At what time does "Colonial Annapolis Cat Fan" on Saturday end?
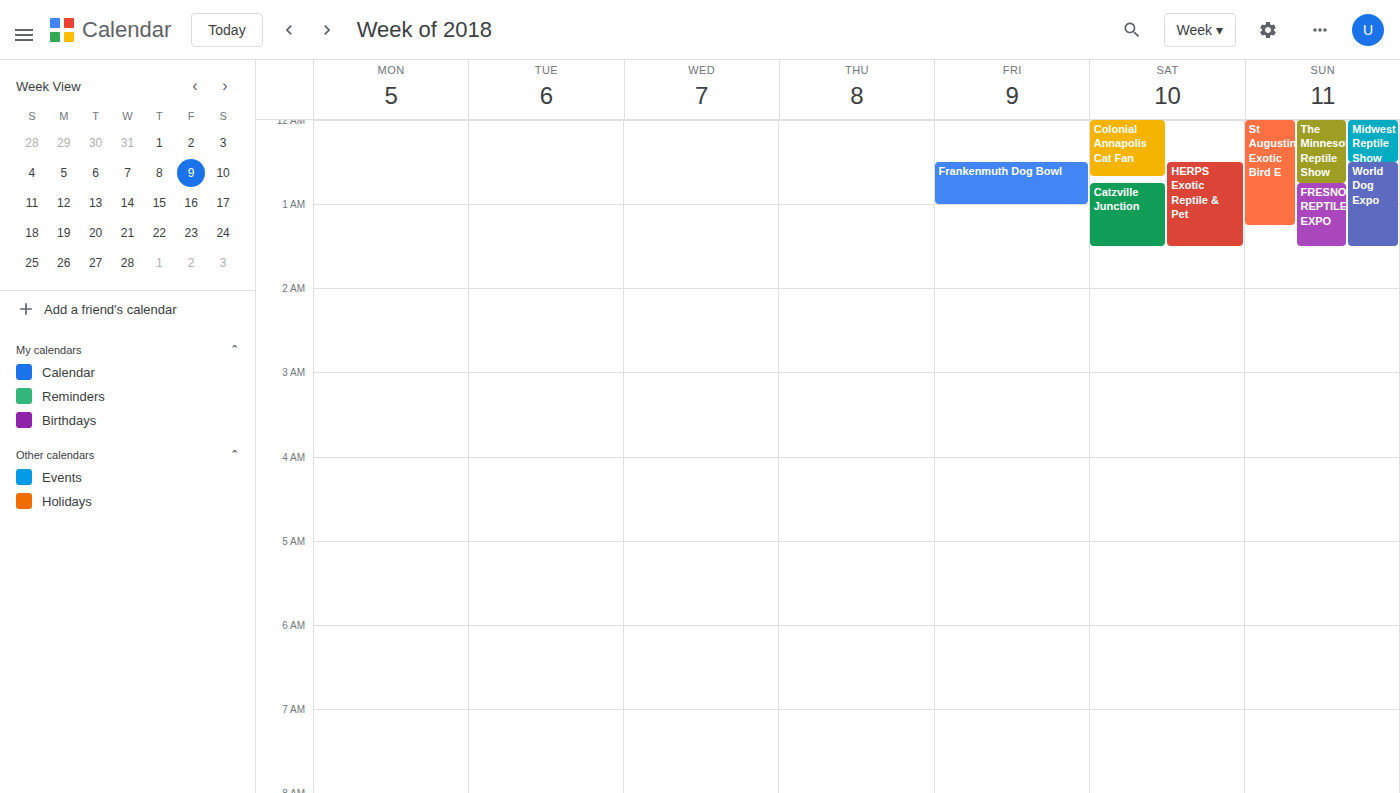
12:40 AM